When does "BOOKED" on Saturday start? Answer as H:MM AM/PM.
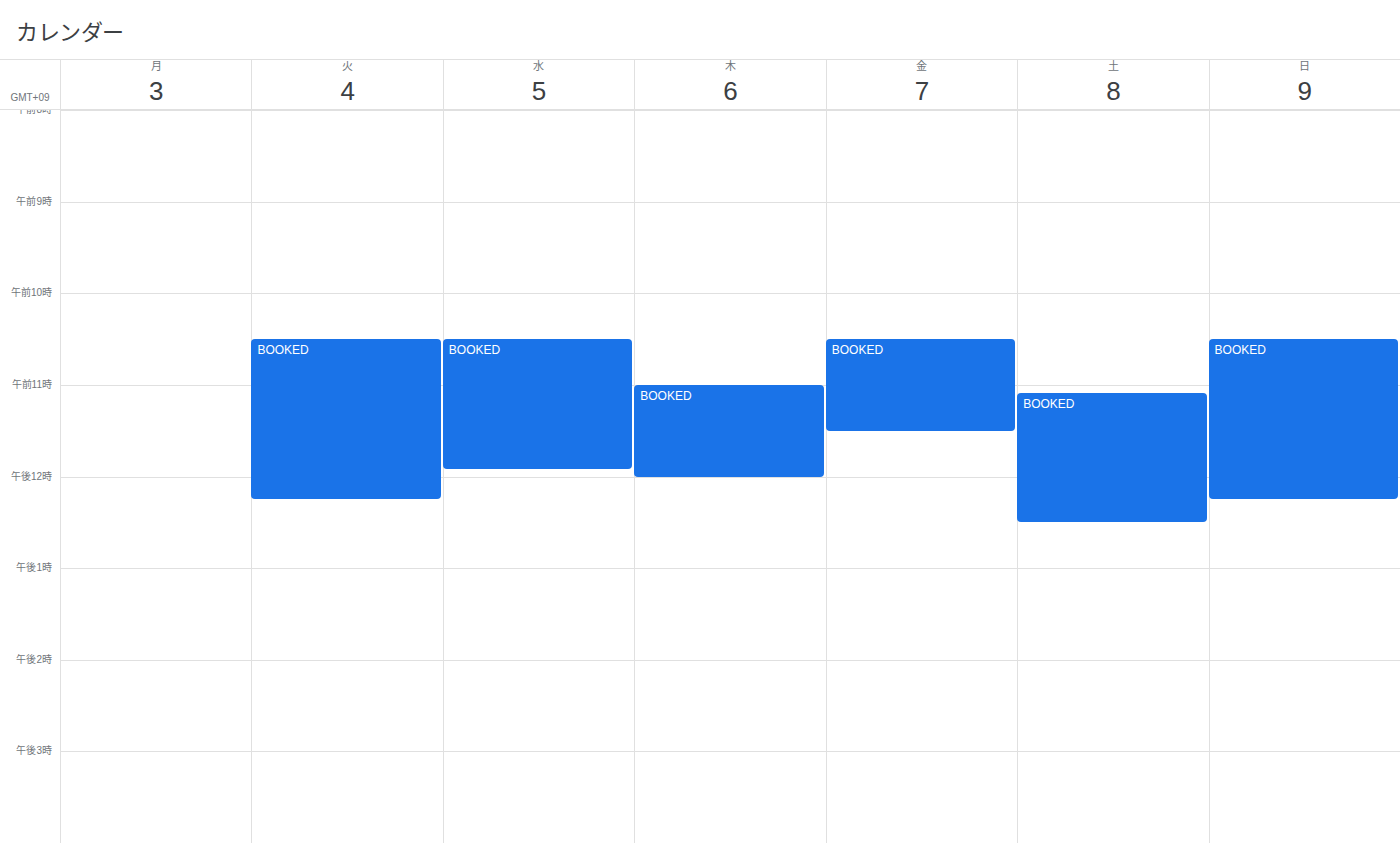
11:05 AM